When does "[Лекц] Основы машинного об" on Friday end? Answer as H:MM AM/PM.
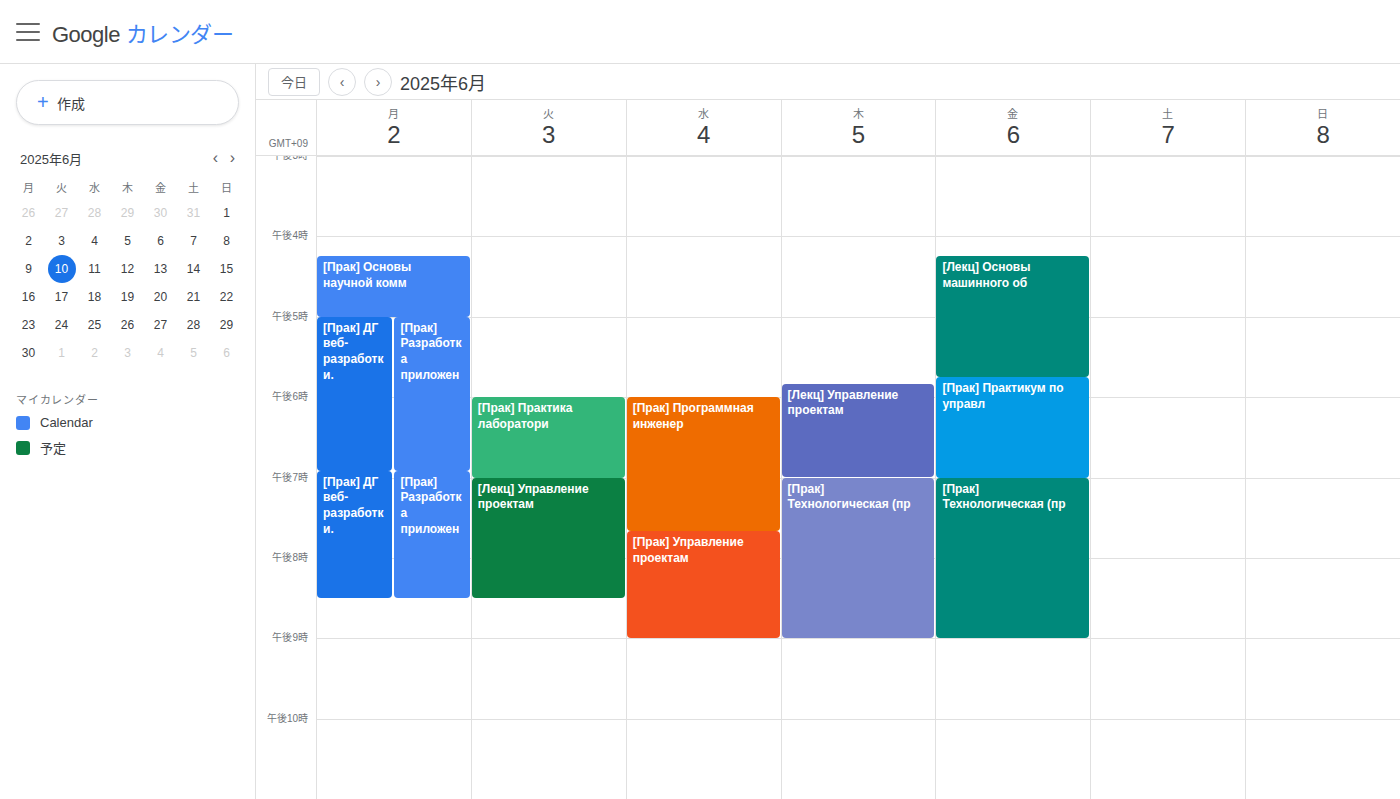
5:45 PM